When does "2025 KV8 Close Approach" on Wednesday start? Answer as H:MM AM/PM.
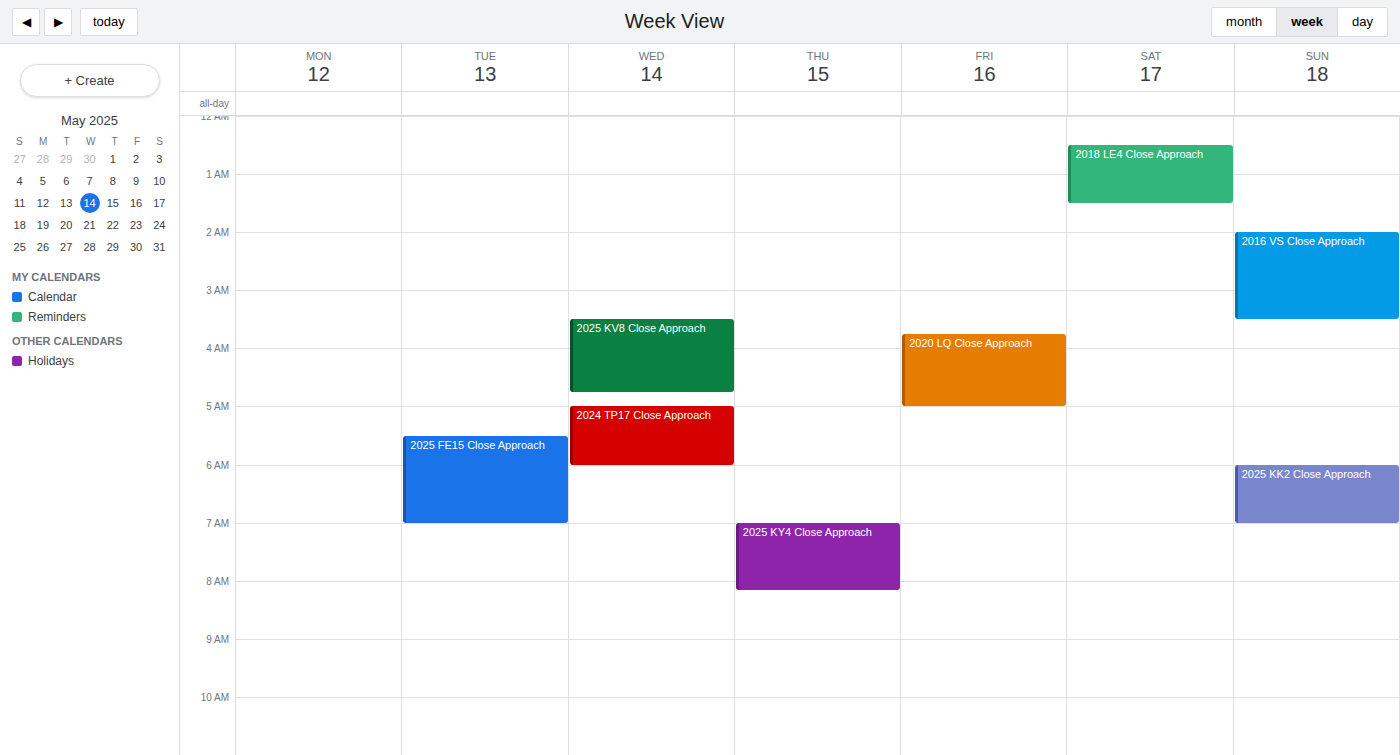
3:30 AM